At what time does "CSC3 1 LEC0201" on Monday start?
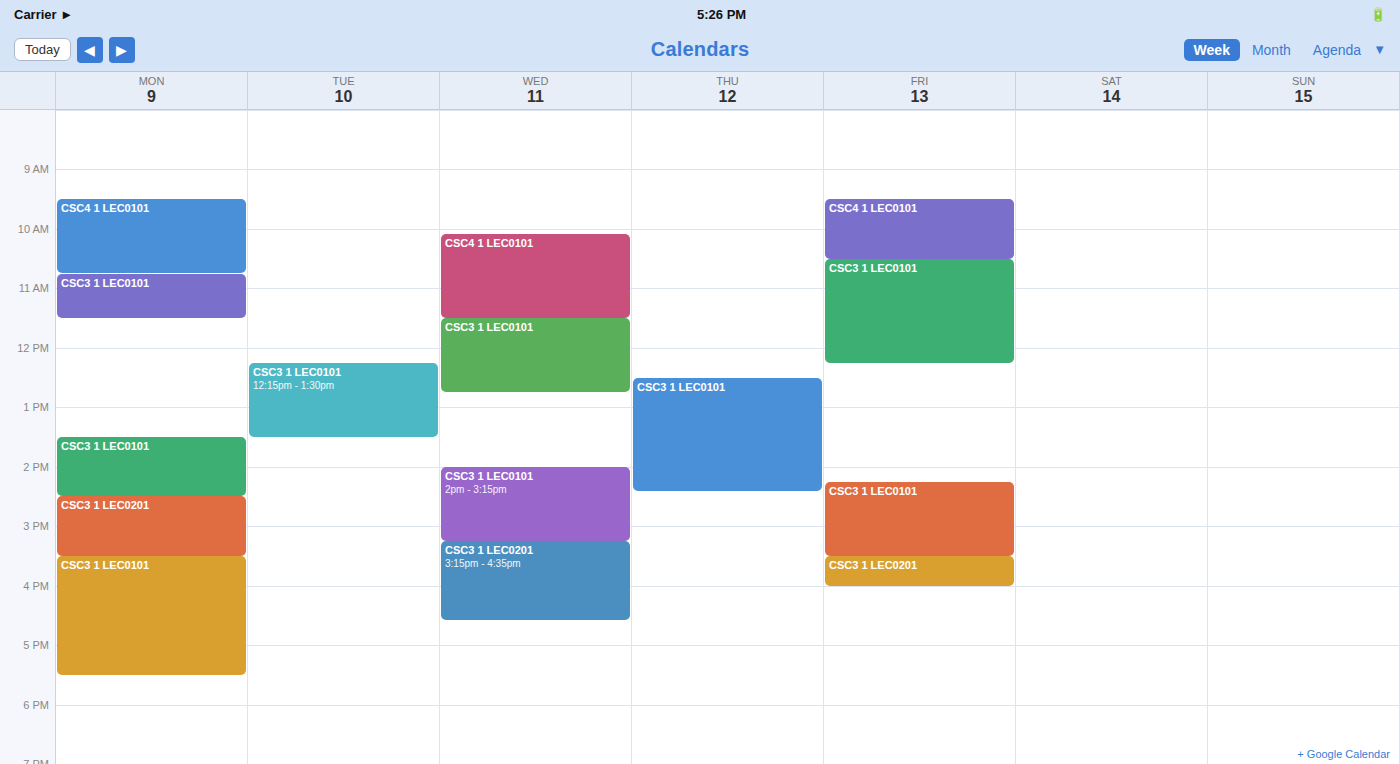
2:30 PM